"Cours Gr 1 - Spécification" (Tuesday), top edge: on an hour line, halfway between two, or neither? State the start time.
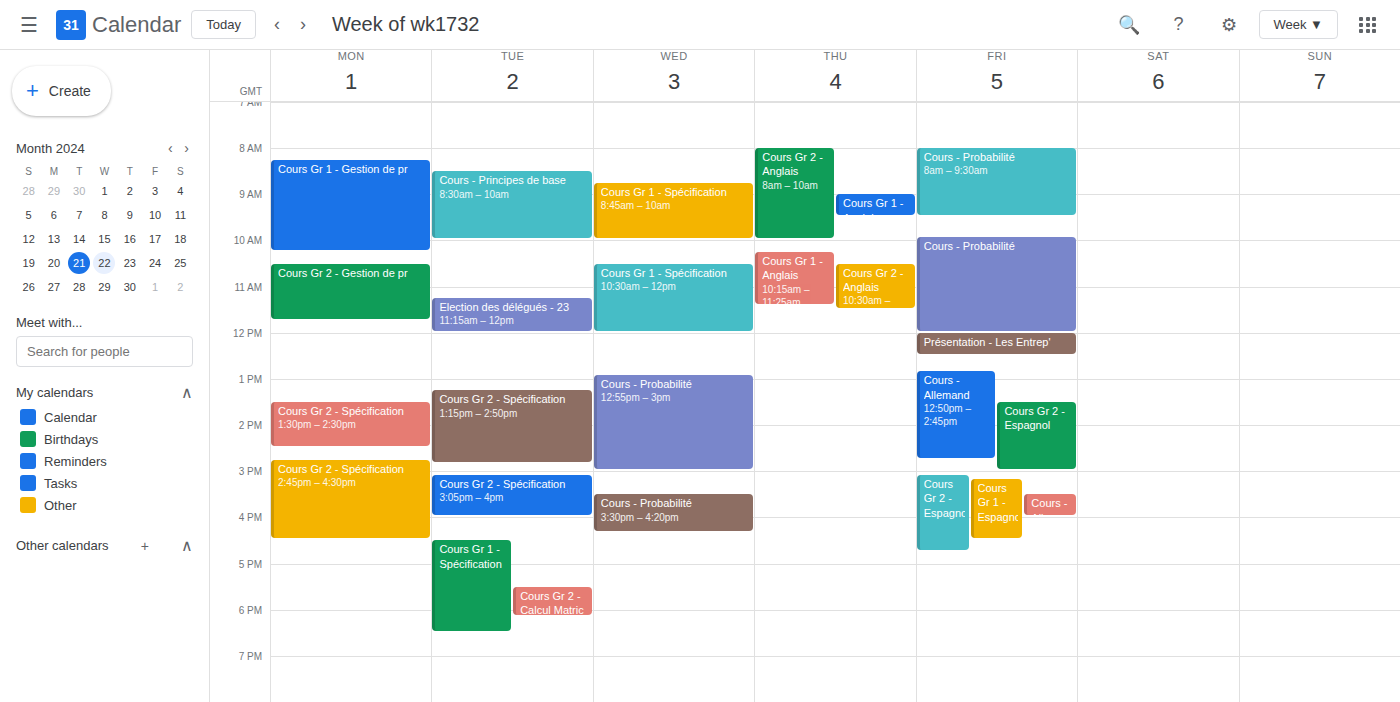
4:30 PM -- halfway between the 4 PM and 5 PM lines.